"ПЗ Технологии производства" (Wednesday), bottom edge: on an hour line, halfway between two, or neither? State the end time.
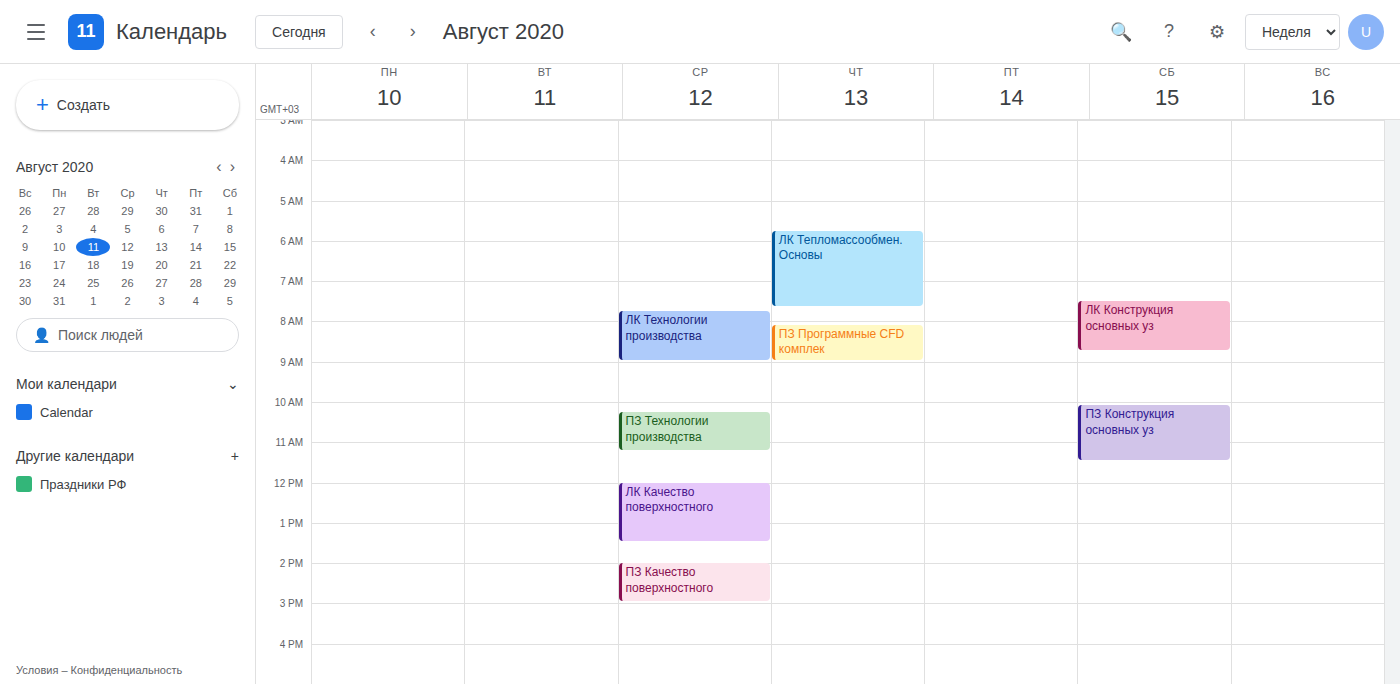
11:15 AM -- neither: a quarter of the way from the 11 AM line to the 12 PM line.